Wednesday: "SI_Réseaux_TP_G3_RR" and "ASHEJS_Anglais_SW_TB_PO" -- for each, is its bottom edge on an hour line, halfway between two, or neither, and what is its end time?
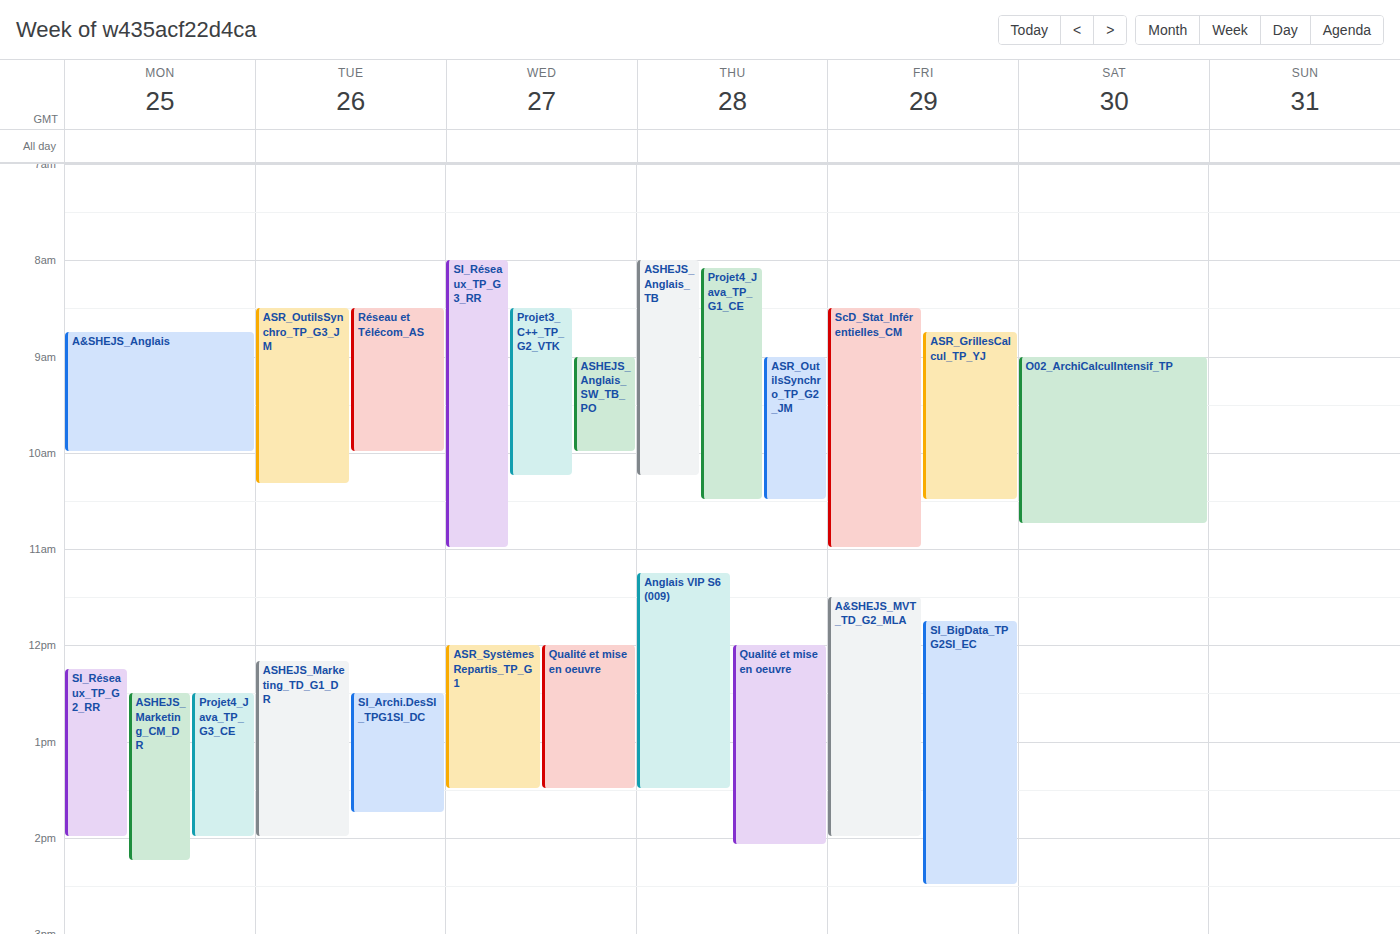
"SI_Réseaux_TP_G3_RR": 11:00 AM, exactly on the 11 AM line. "ASHEJS_Anglais_SW_TB_PO": 10:00 AM, exactly on the 10 AM line.